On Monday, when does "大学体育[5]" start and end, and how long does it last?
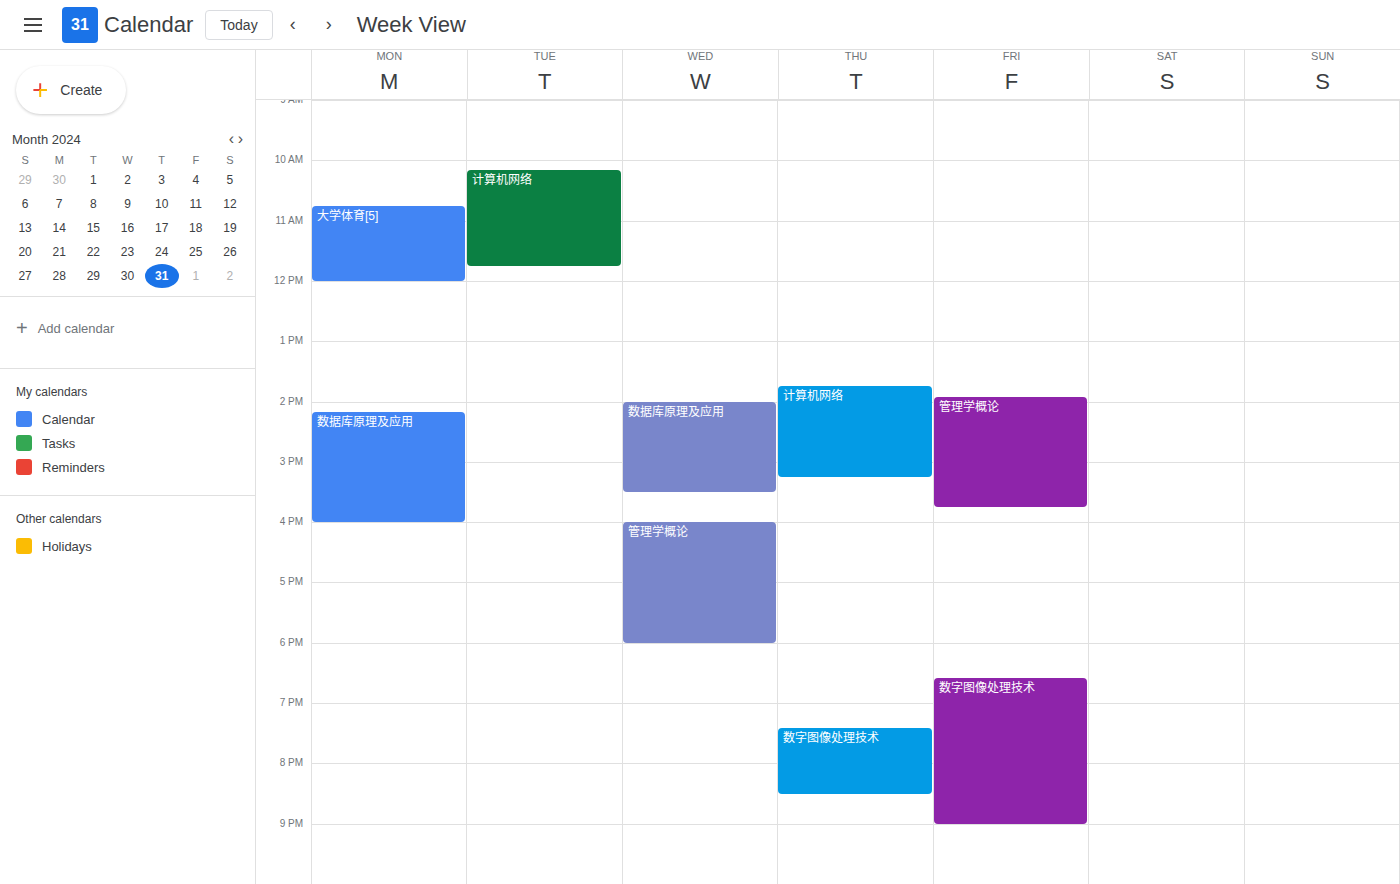
10:45 AM to 12:00 PM, 1 hour 15 minutes